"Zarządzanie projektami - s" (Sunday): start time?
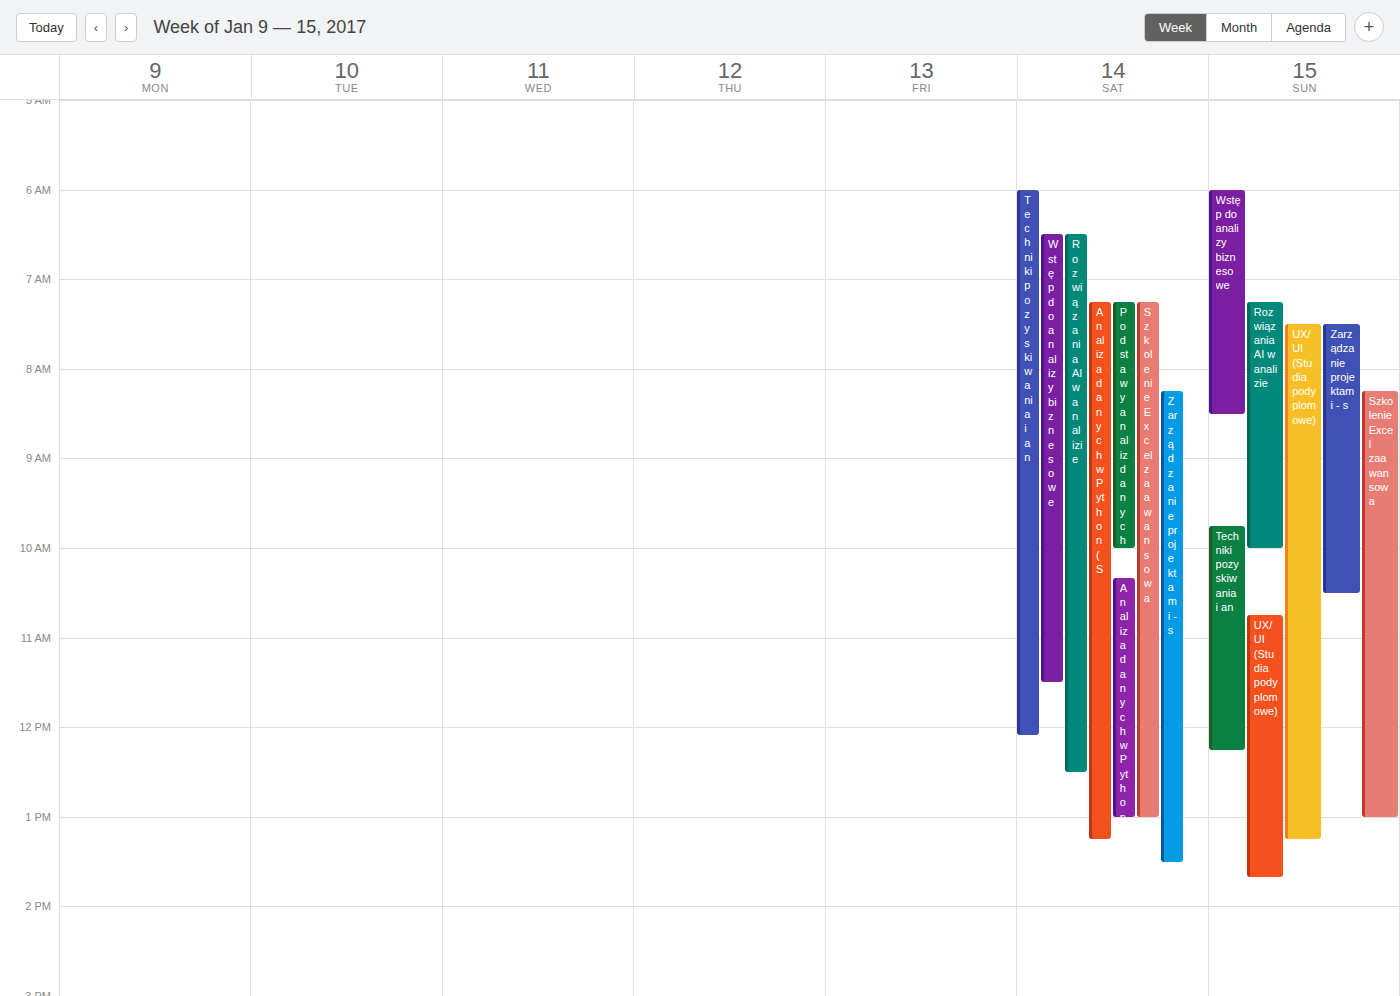
7:30 AM